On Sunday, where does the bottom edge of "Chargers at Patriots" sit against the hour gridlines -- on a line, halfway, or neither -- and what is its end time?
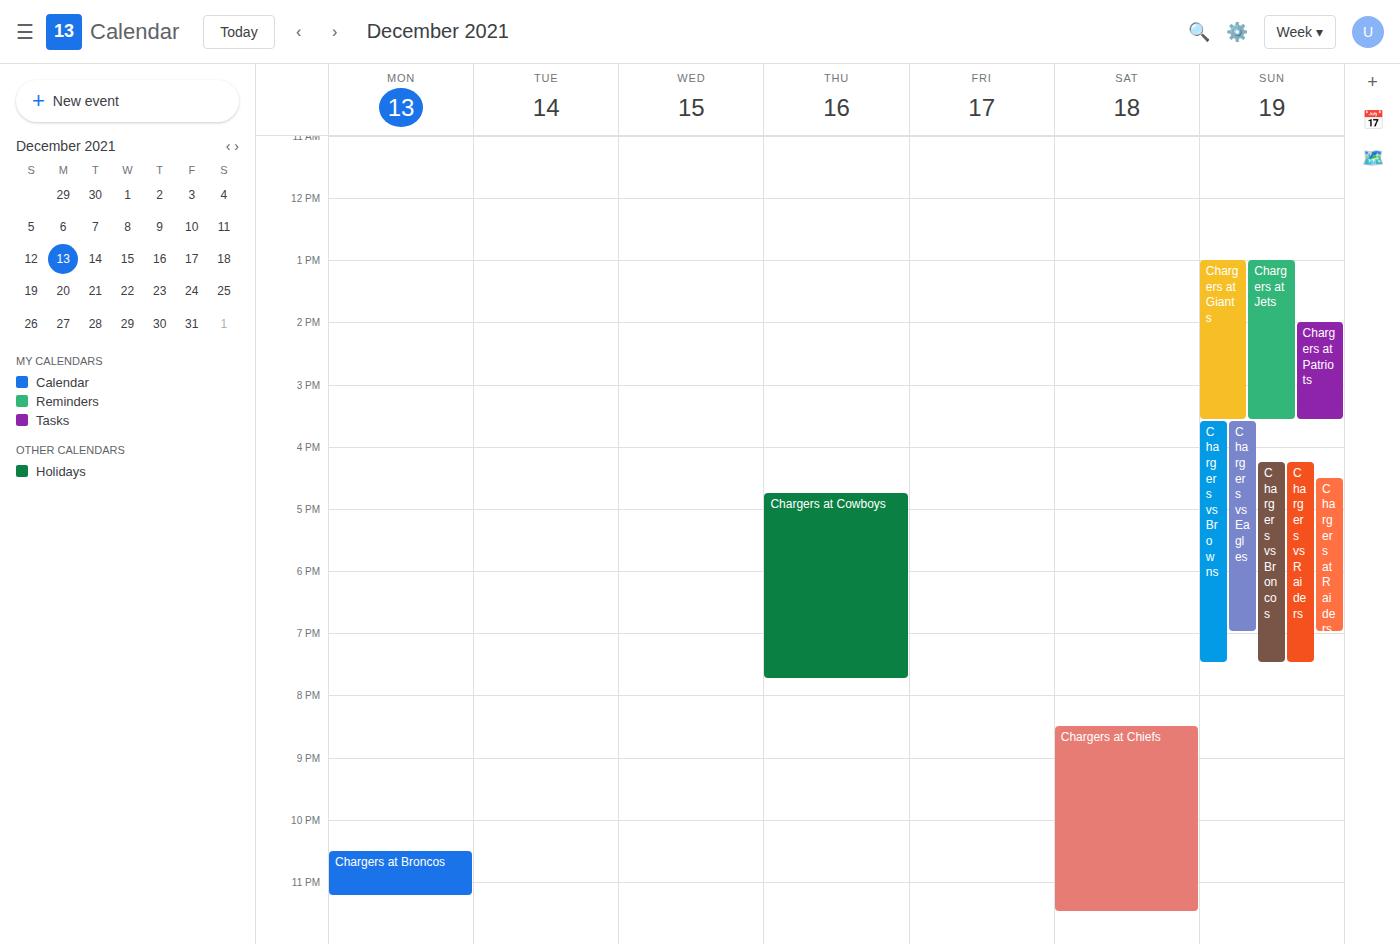
3:35 PM -- neither: 35 minutes below the 3 PM line and 25 minutes above the 4 PM line.